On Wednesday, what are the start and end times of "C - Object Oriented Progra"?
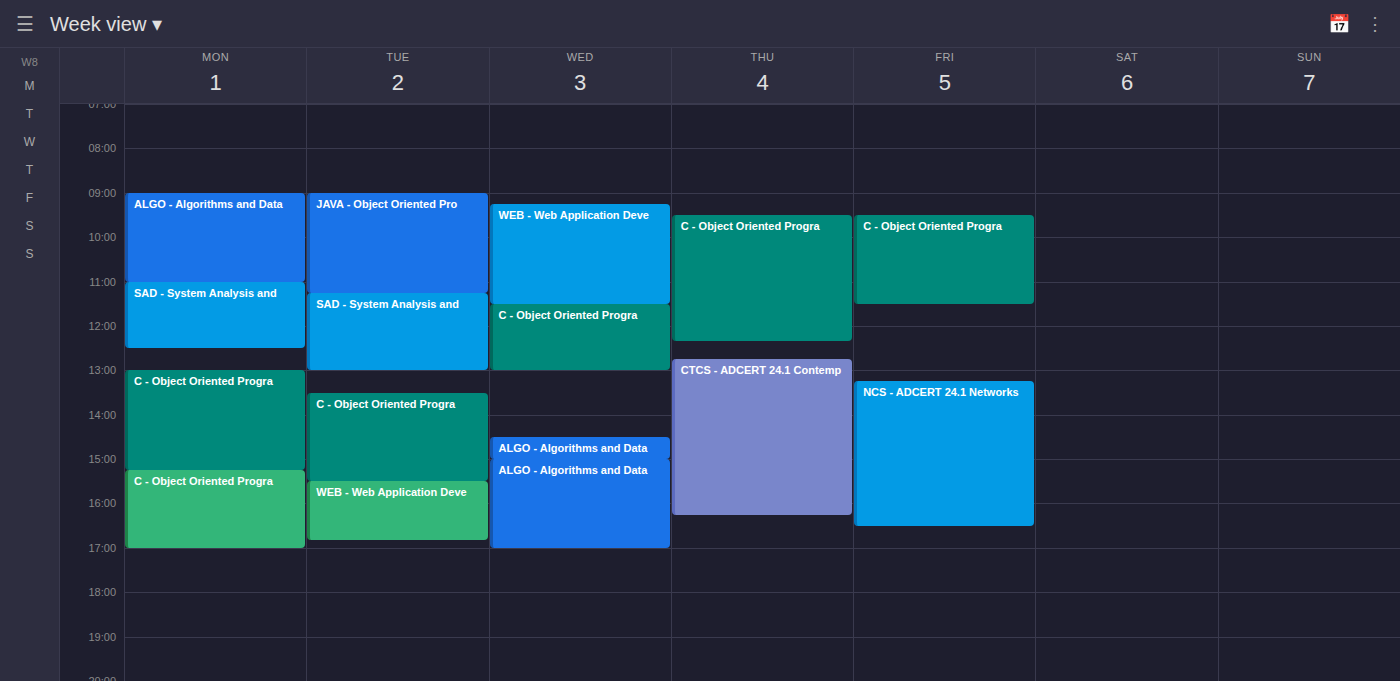
11:30 AM to 1:00 PM